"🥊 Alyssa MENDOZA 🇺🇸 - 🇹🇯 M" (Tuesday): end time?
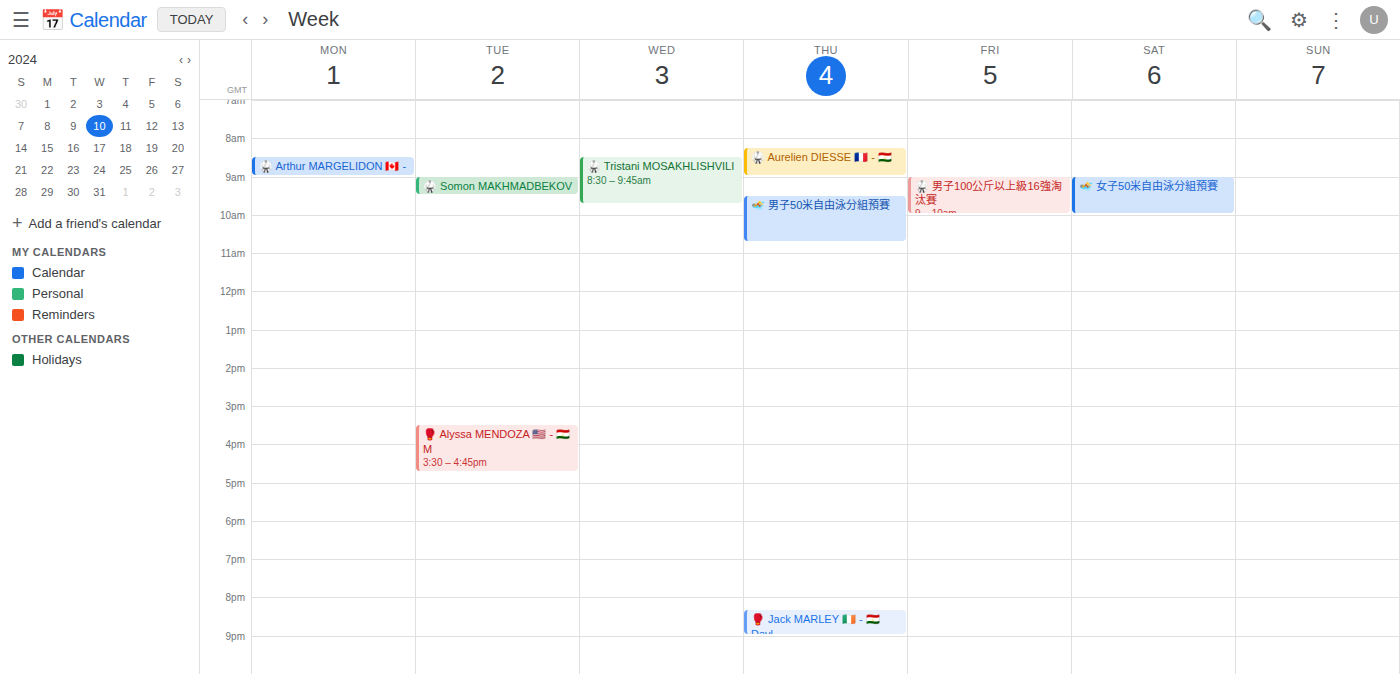
16:45